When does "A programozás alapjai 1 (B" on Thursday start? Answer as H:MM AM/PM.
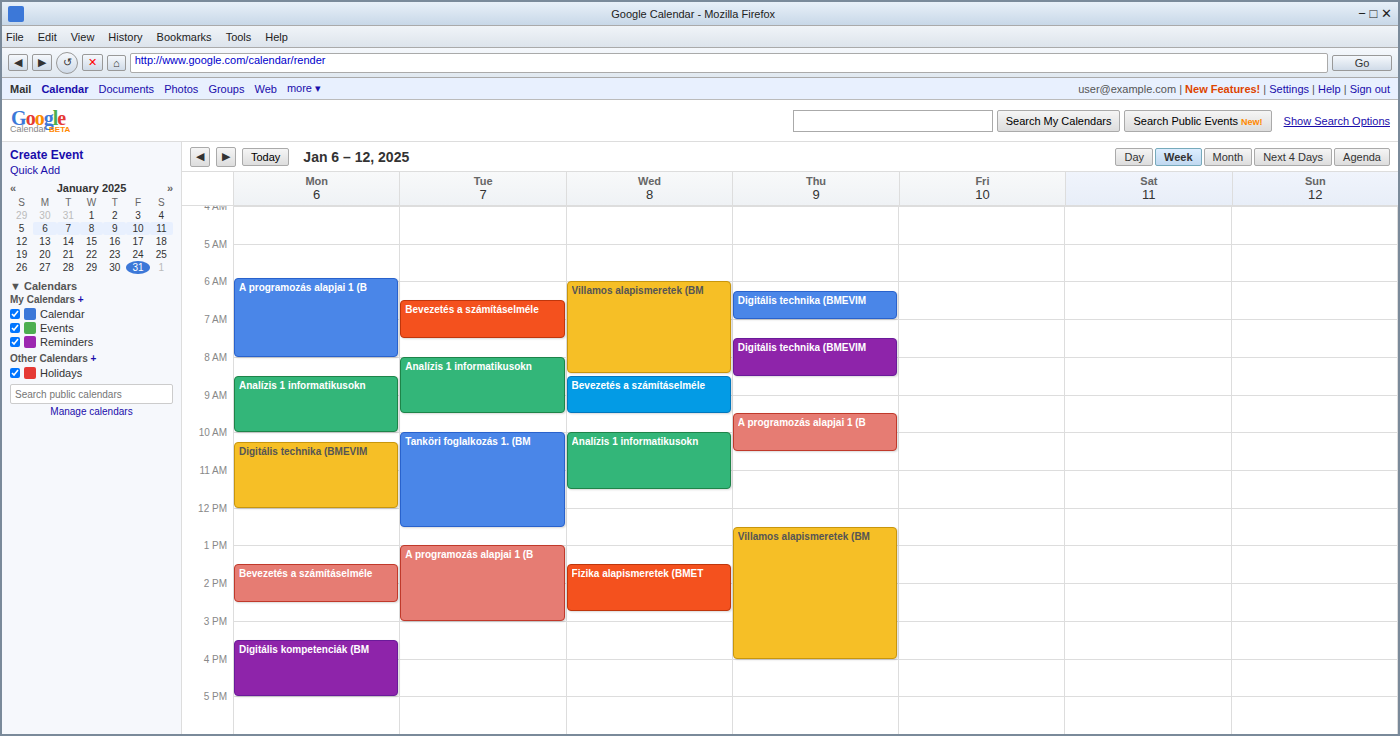
9:30 AM